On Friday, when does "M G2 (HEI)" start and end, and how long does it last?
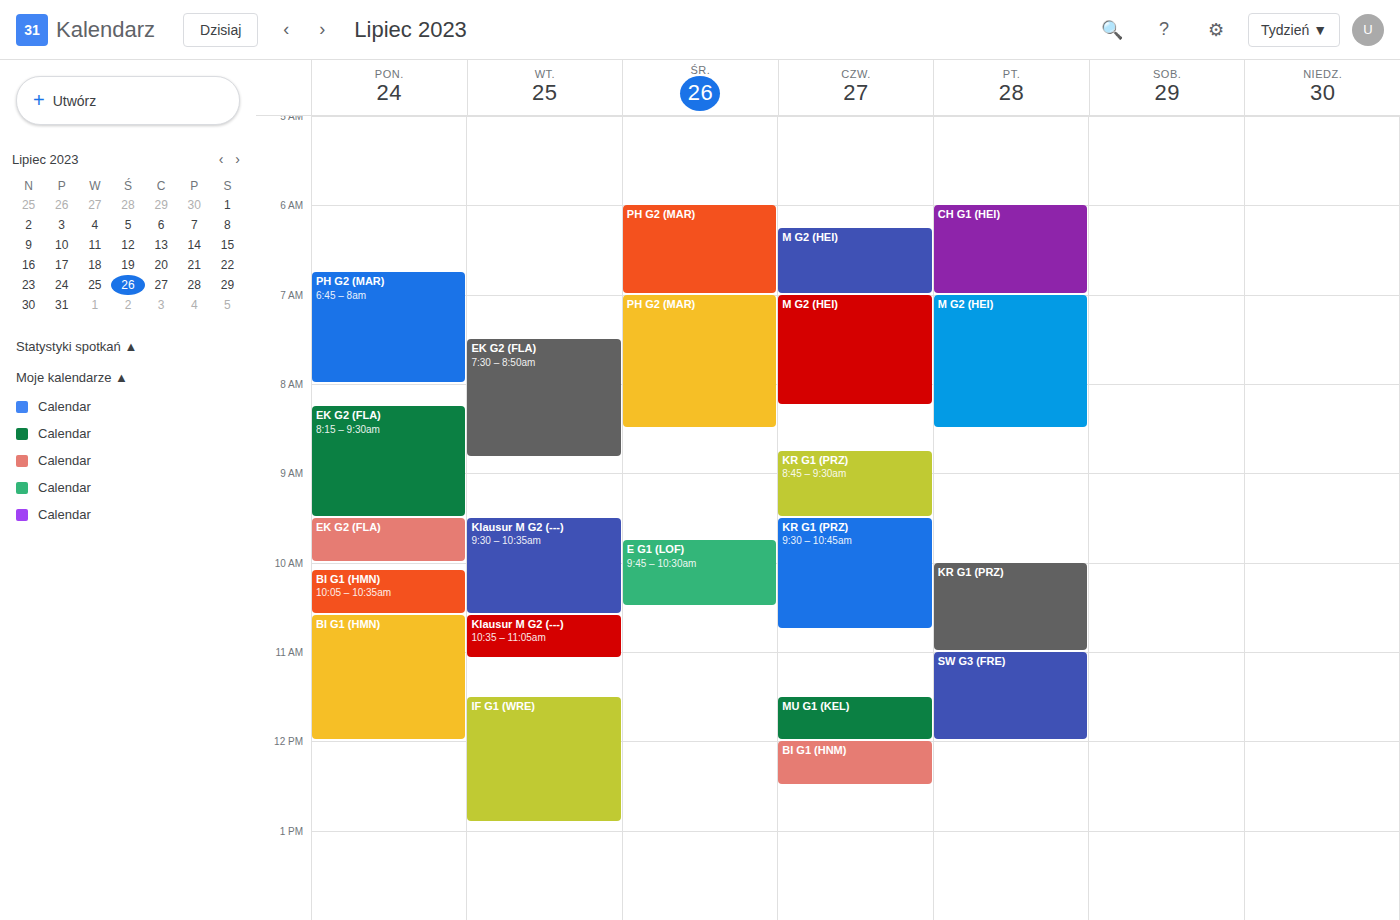
7:00 AM to 8:30 AM, 1 hour 30 minutes